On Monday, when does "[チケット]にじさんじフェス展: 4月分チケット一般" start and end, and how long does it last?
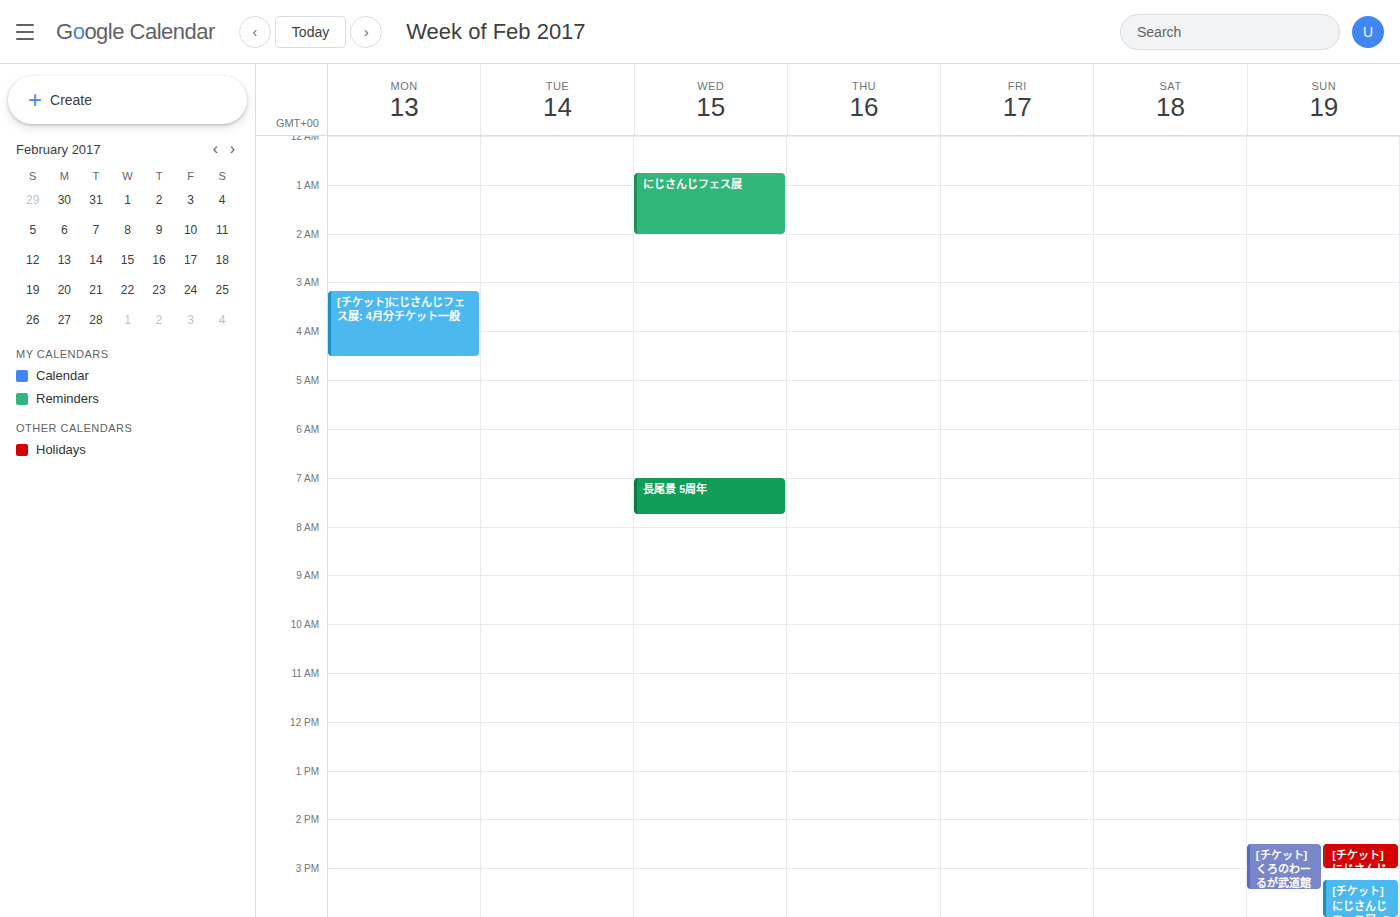
03:10 to 04:30, 1 hour 20 minutes